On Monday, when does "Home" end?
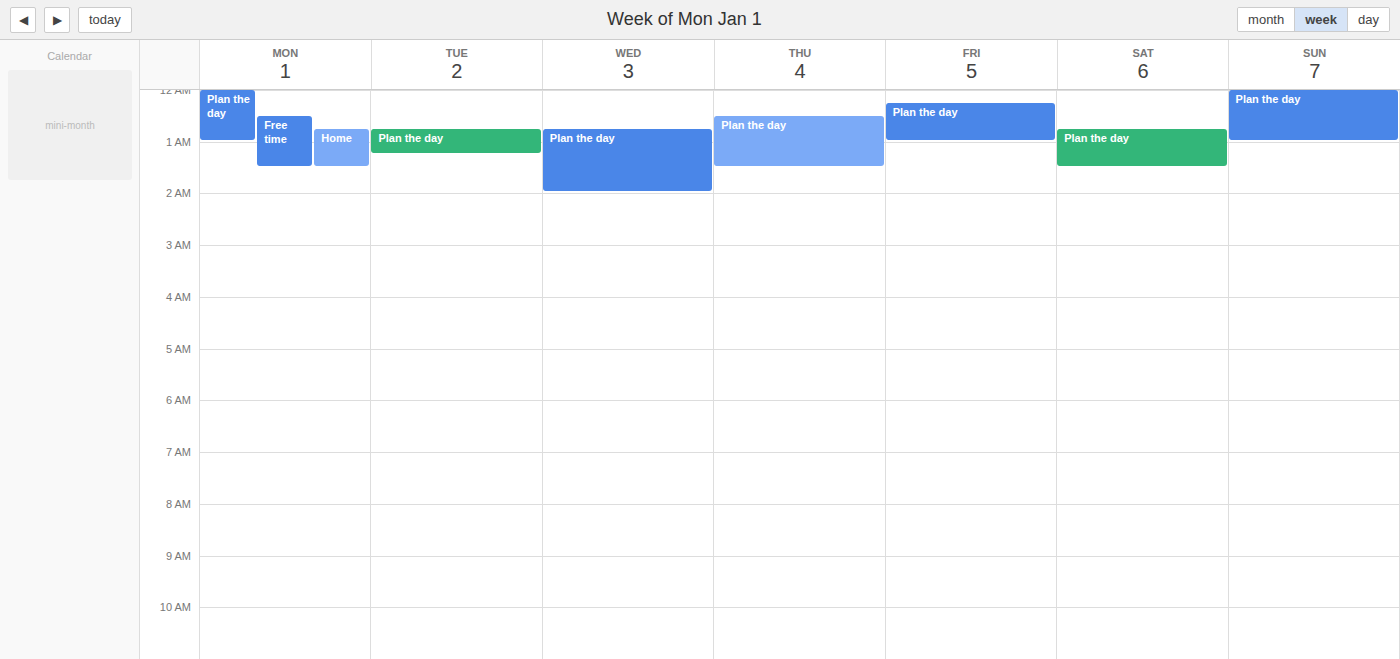
1:30 AM